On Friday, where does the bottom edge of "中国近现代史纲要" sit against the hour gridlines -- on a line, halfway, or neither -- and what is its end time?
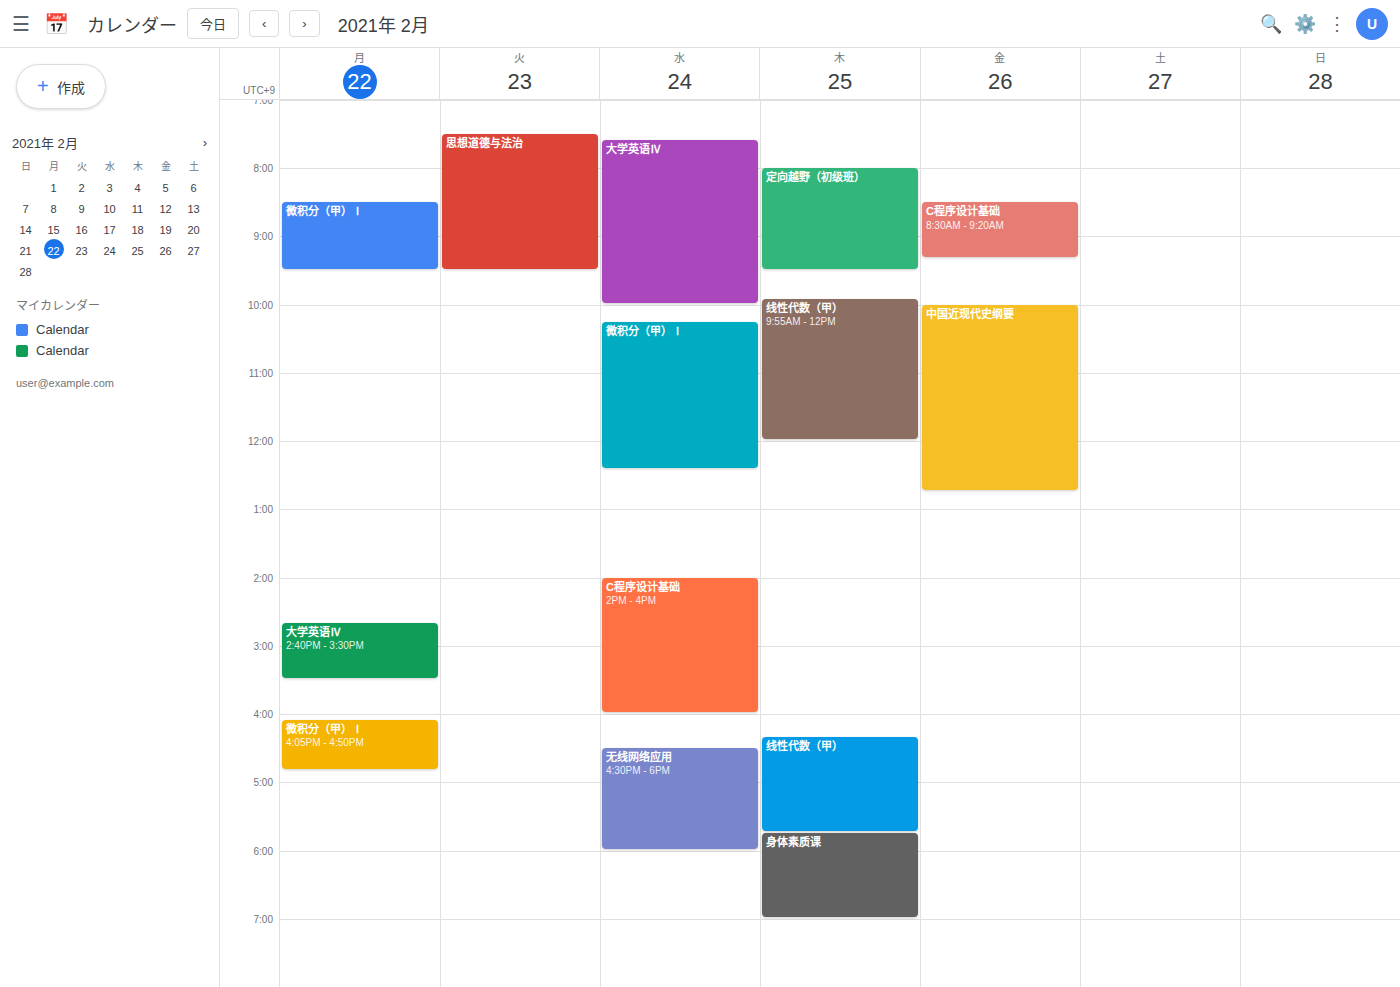
12:45 PM -- neither: three quarters of the way from the 12 PM line to the 1 PM line.